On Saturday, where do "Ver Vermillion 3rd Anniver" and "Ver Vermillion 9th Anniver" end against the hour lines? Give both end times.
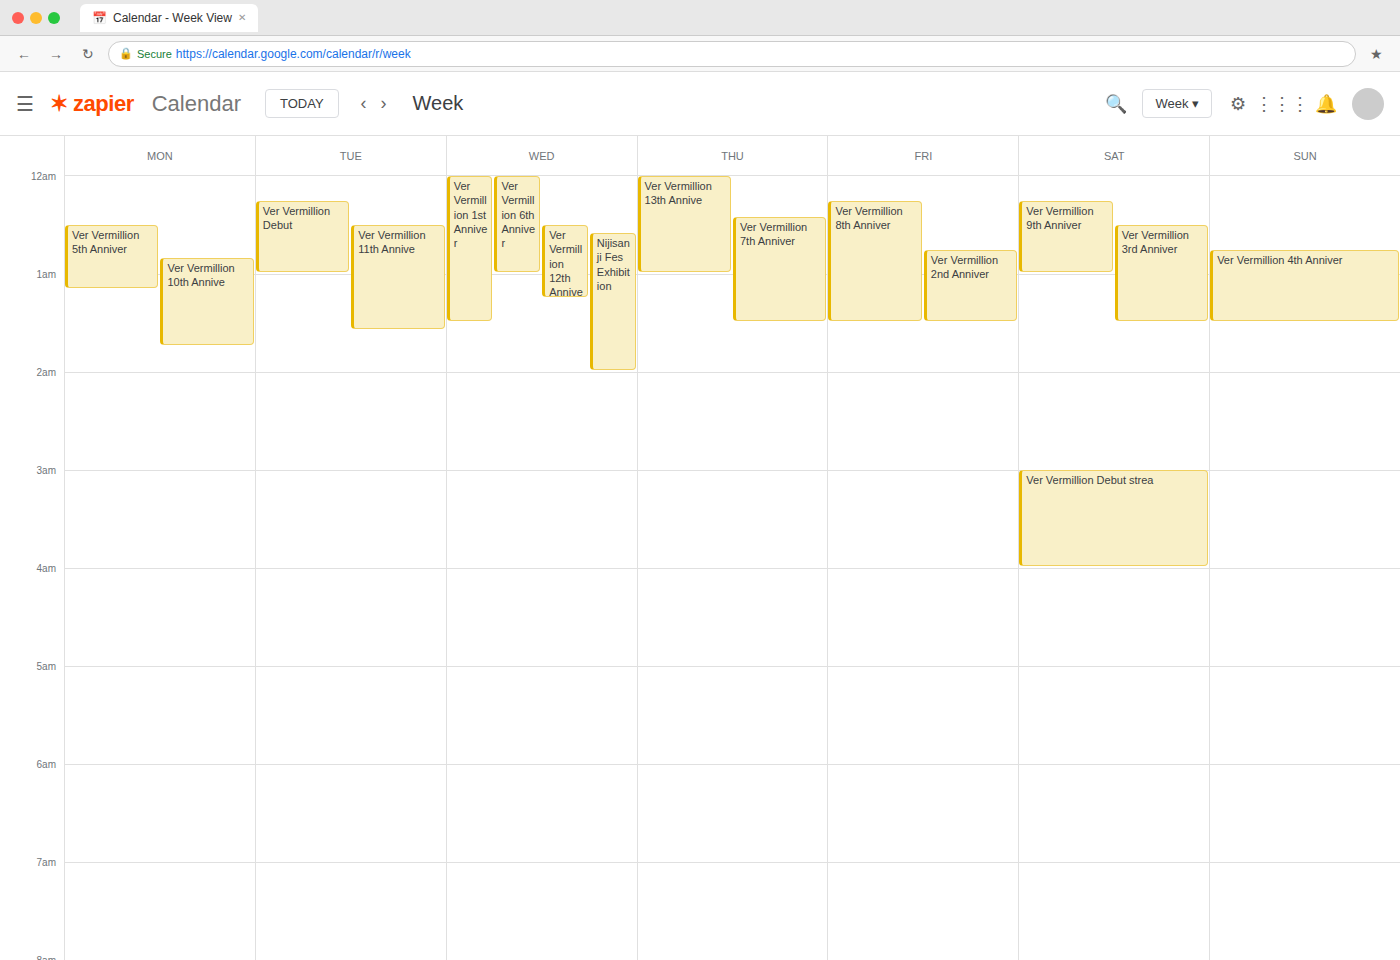
"Ver Vermillion 3rd Anniver": 1:30 AM, halfway between the 1 AM and 2 AM lines. "Ver Vermillion 9th Anniver": 1:00 AM, exactly on the 1 AM line.